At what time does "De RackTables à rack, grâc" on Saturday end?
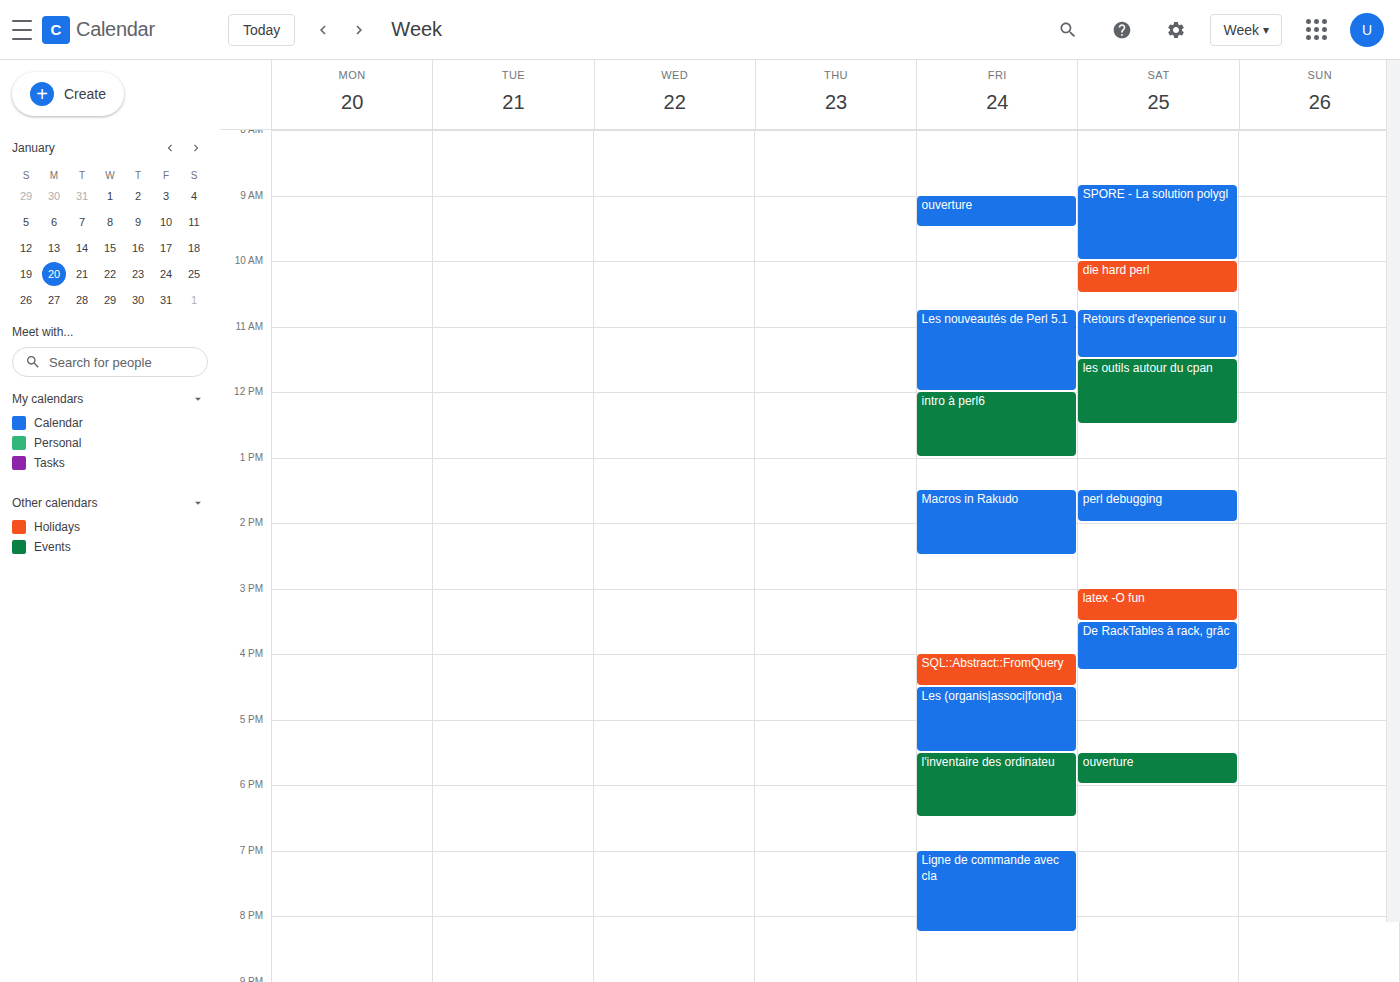
4:15 PM